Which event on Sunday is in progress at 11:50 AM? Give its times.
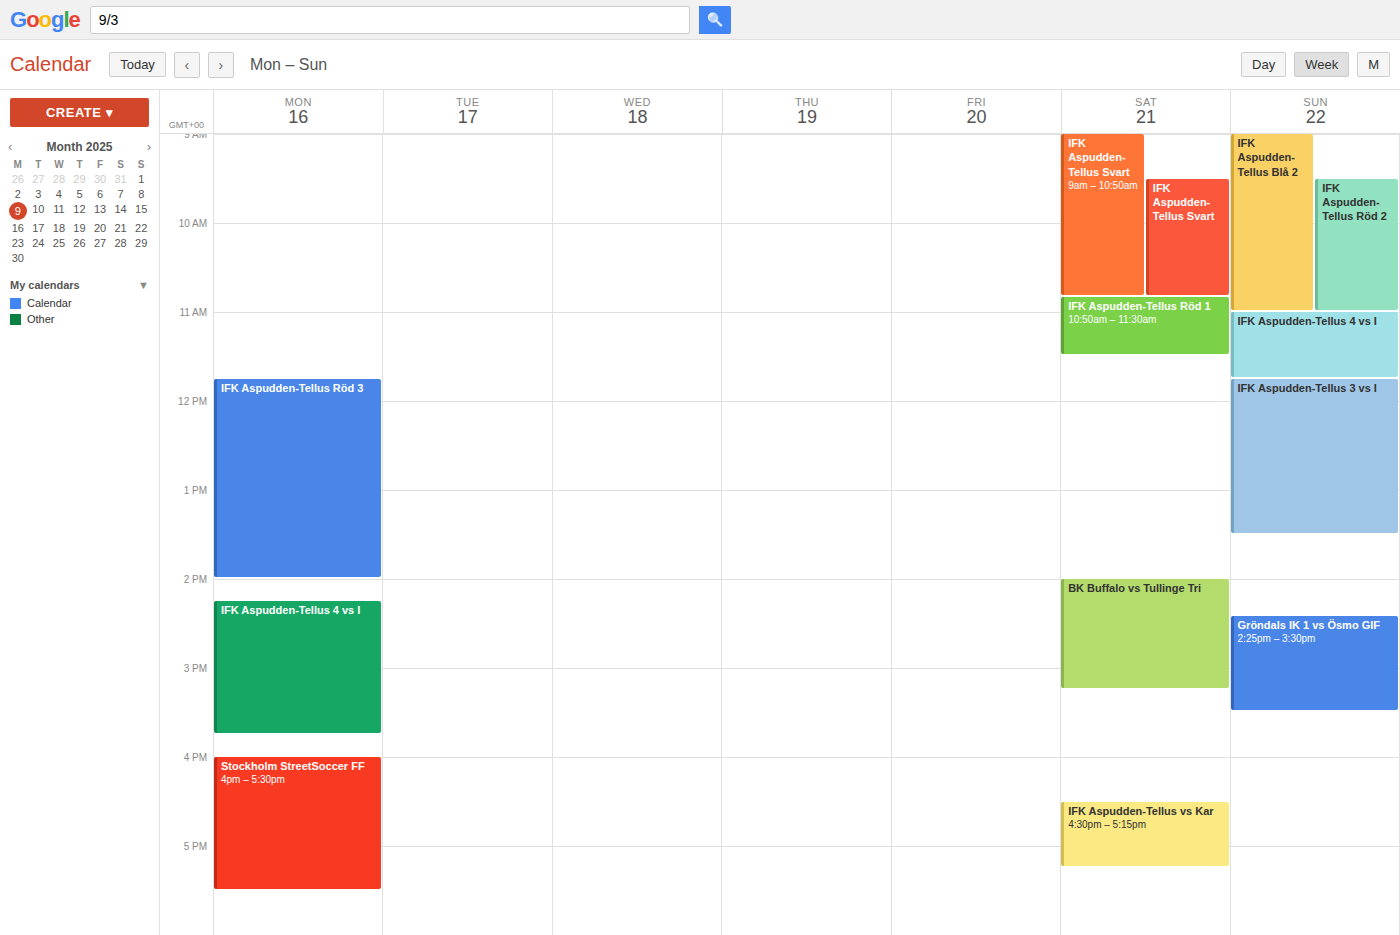
"IFK Aspudden-Tellus 3 vs I", 11:45 AM to 1:30 PM